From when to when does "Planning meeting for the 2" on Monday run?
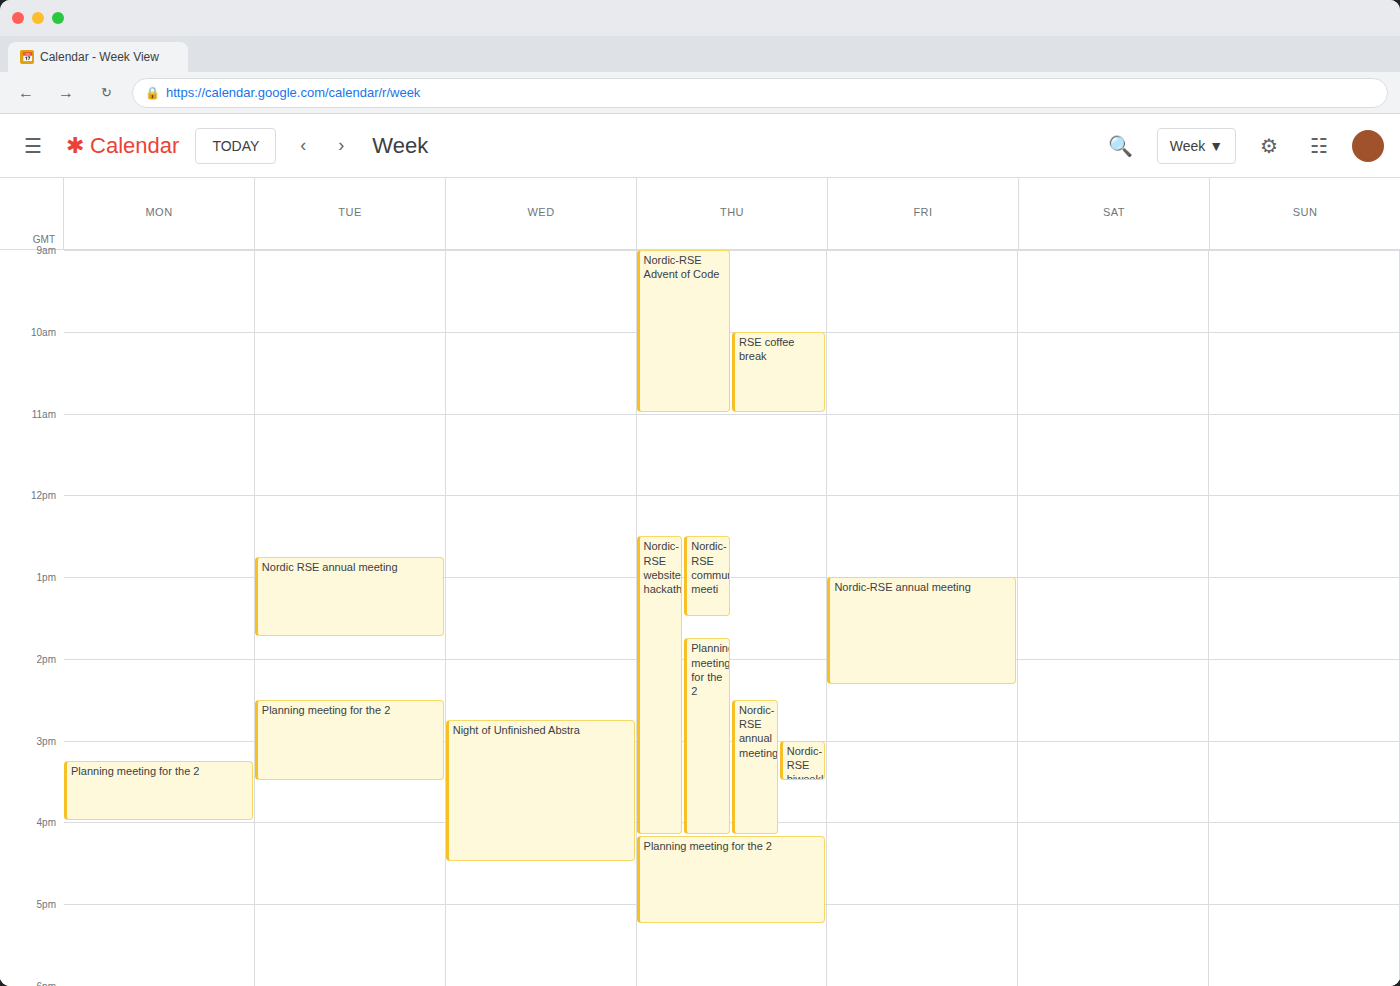
3:15 PM to 4:00 PM